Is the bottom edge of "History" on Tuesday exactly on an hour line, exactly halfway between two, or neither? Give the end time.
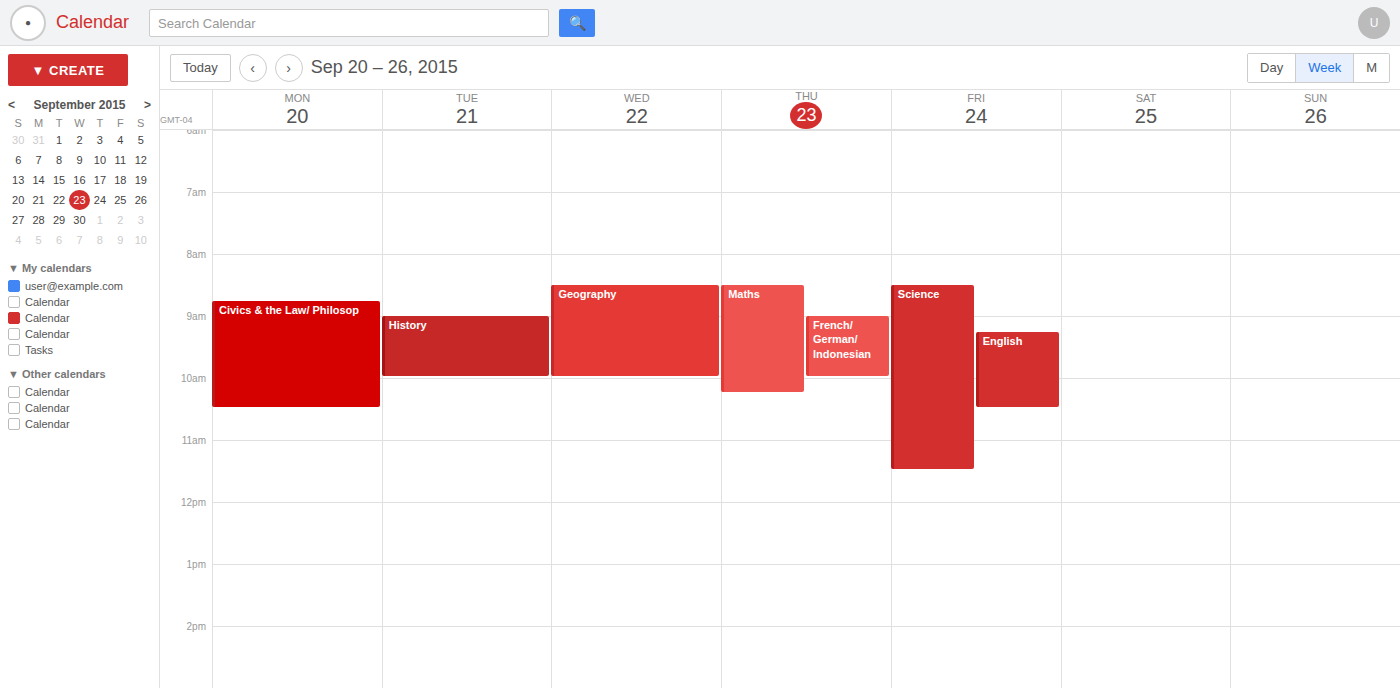
10:00 AM -- exactly on the 10 AM line.